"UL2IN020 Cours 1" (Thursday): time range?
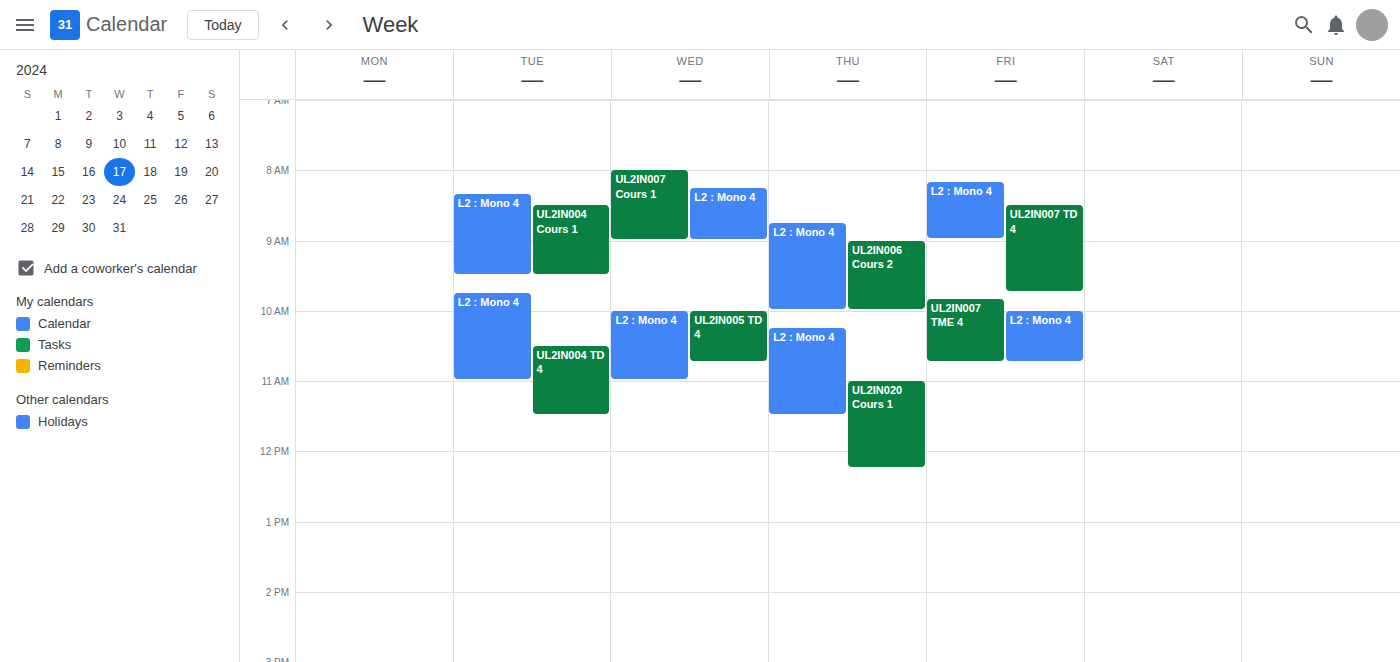
11:00 AM to 12:15 PM